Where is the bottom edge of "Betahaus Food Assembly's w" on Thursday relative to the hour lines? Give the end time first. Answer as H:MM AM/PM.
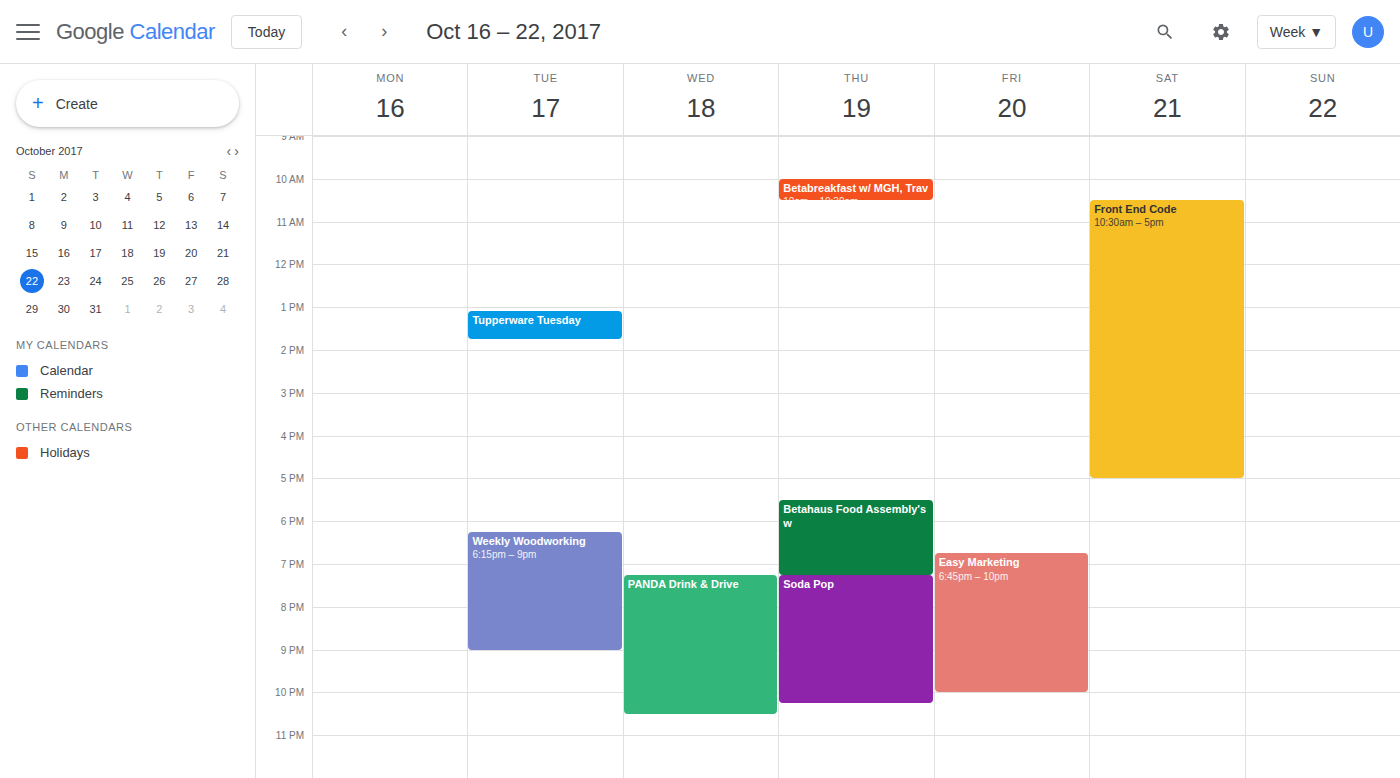
7:15 PM -- neither: a quarter of the way from the 7 PM line to the 8 PM line.